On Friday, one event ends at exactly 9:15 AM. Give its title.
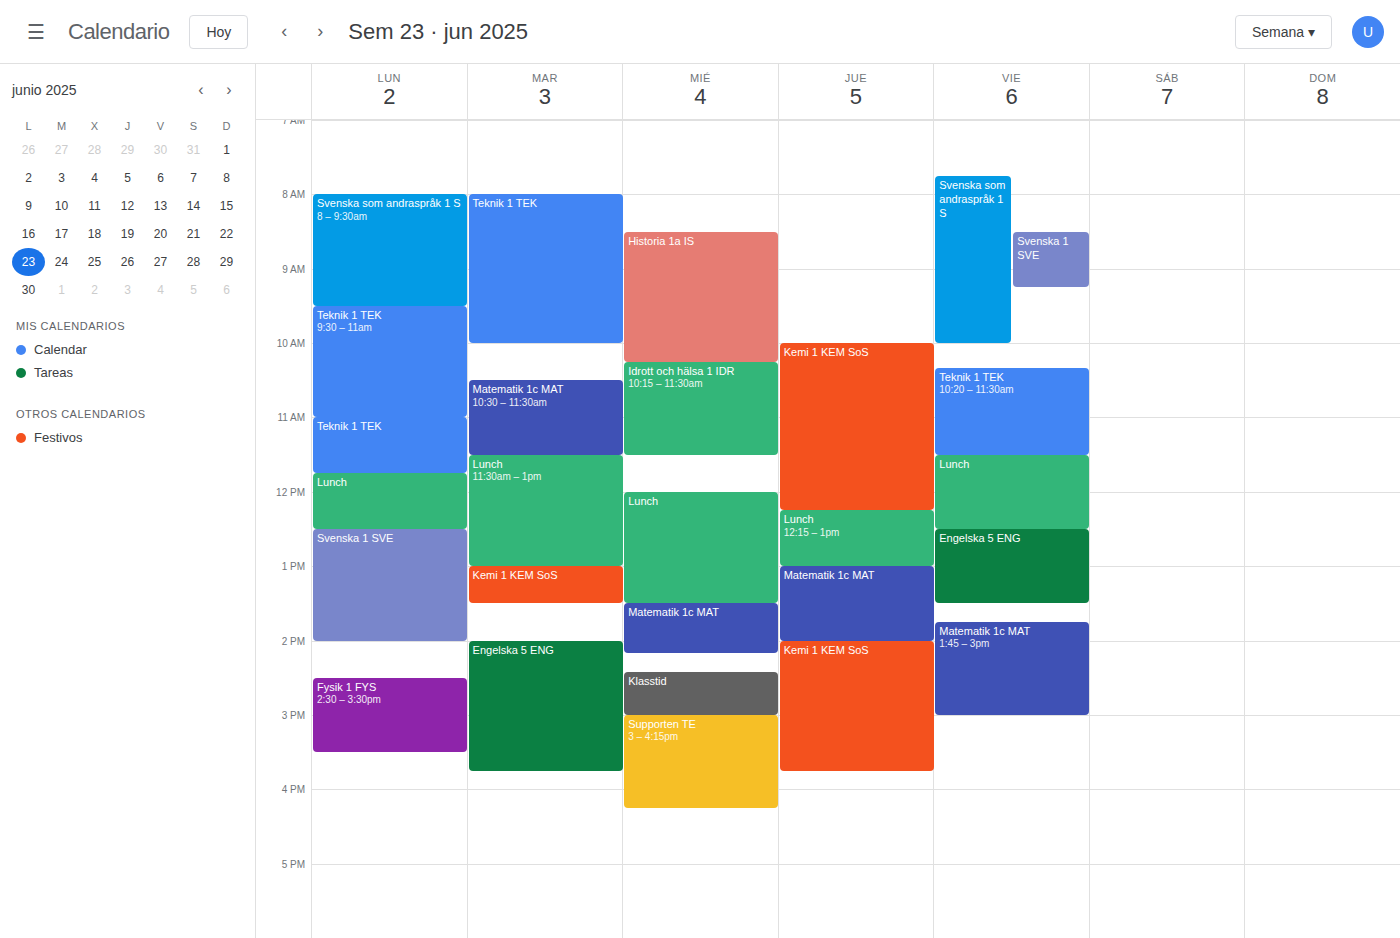
"Svenska 1 SVE"